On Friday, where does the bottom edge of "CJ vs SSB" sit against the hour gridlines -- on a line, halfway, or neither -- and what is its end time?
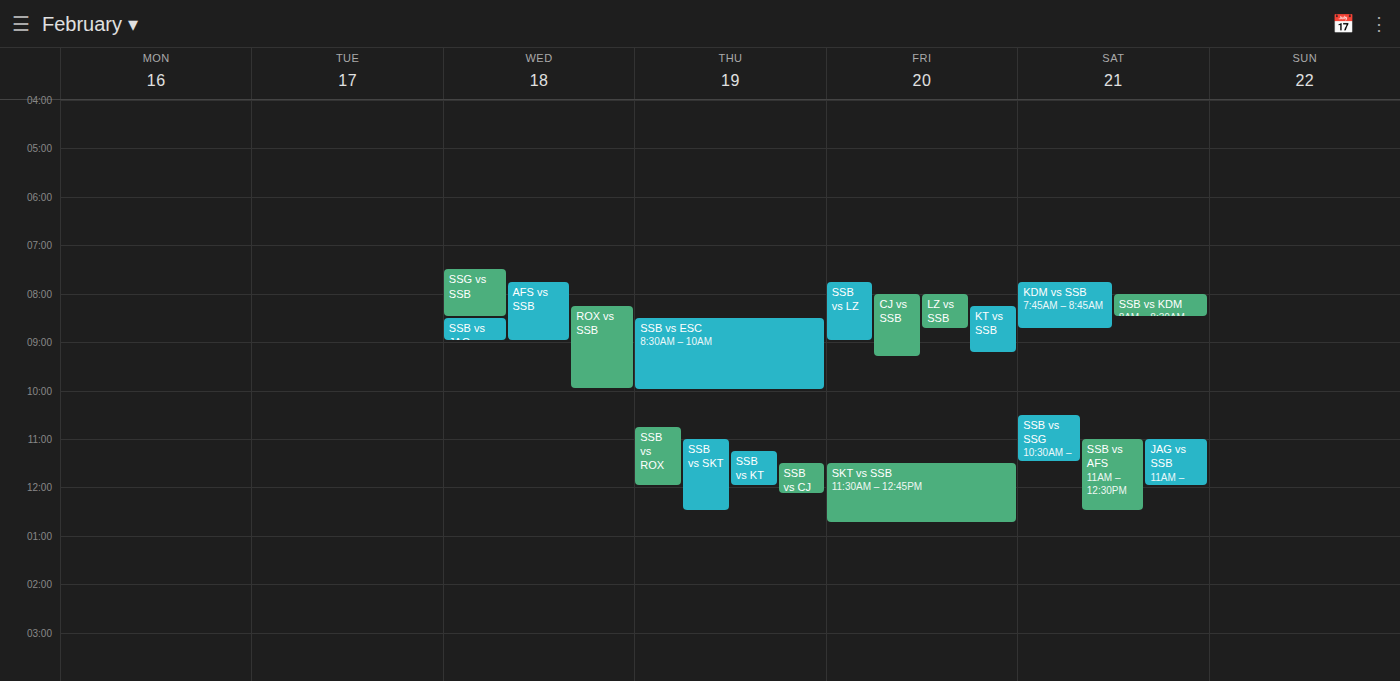
9:20 AM -- neither: 20 minutes below the 9 AM line and 40 minutes above the 10 AM line.